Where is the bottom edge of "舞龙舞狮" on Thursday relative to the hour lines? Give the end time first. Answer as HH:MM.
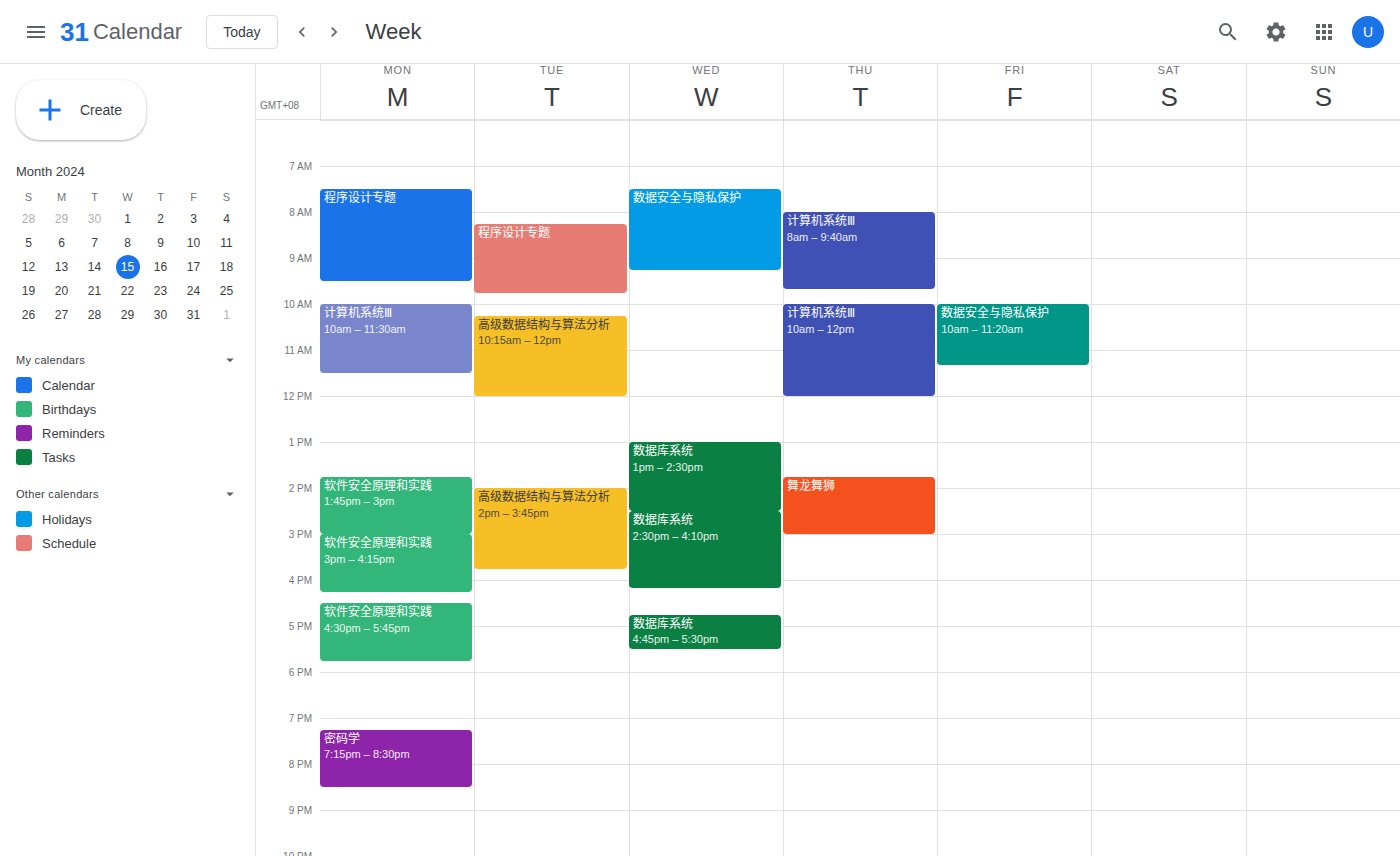
15:00 -- exactly on the 15:00 line.